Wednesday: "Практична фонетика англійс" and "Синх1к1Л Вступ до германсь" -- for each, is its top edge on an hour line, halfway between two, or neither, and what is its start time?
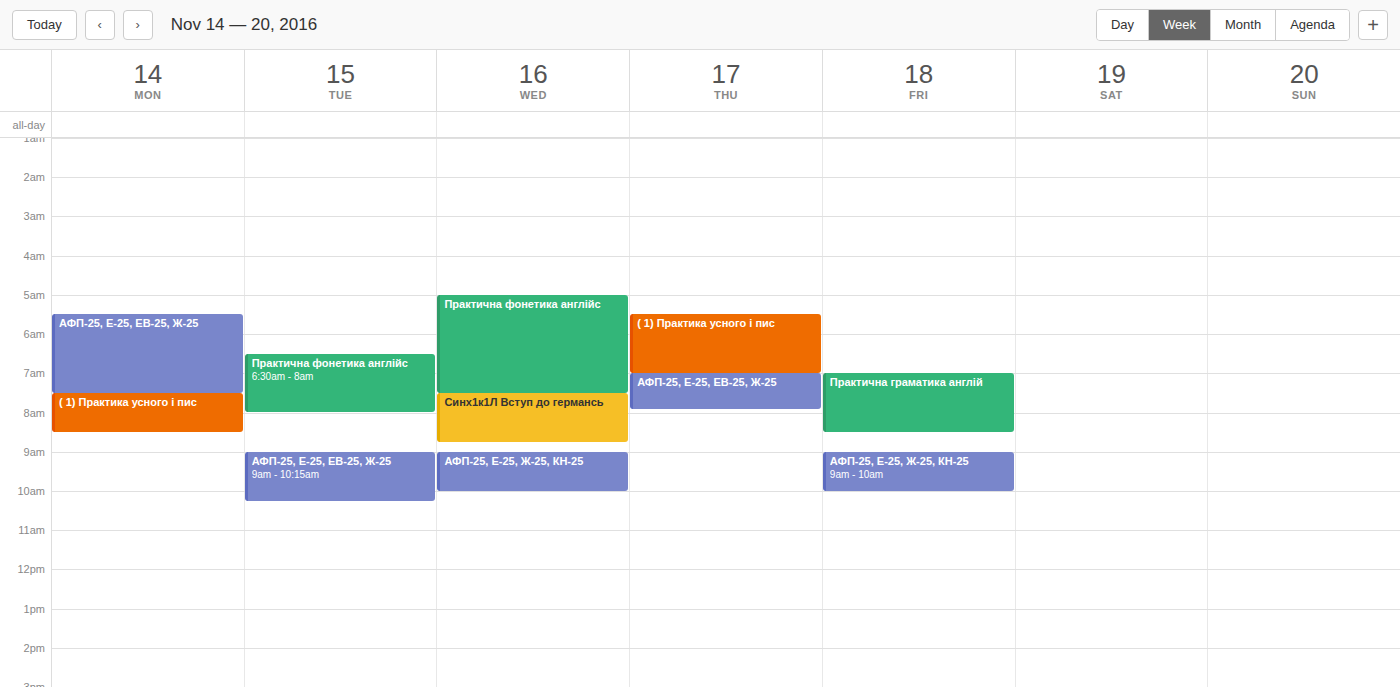
"Практична фонетика англійс": 5:00 AM, exactly on the 5 AM line. "Синх1к1Л Вступ до германсь": 7:30 AM, halfway between the 7 AM and 8 AM lines.